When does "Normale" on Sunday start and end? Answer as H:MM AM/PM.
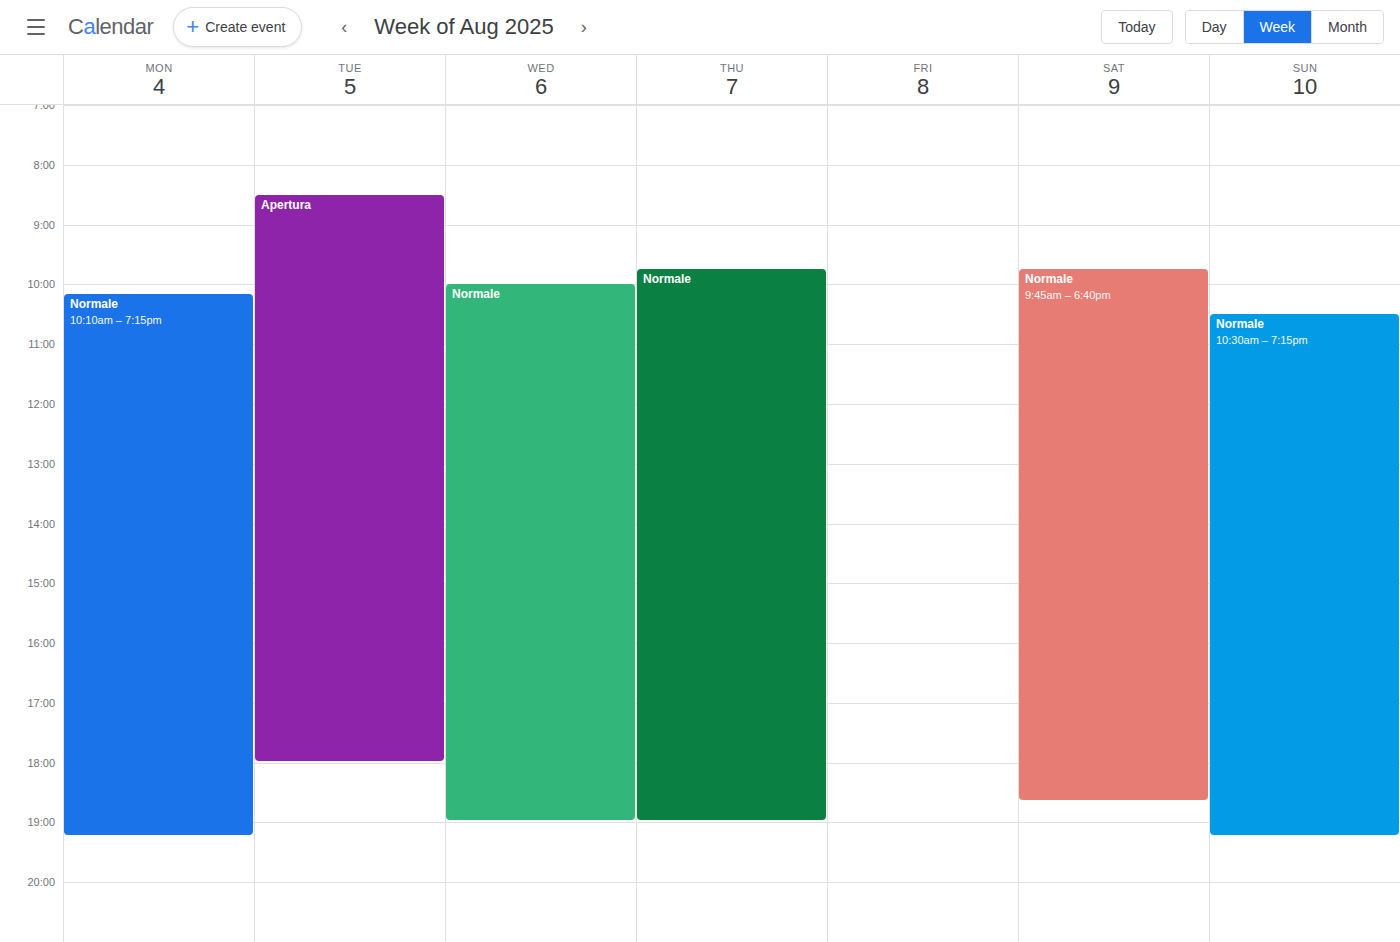
10:30 AM to 7:15 PM